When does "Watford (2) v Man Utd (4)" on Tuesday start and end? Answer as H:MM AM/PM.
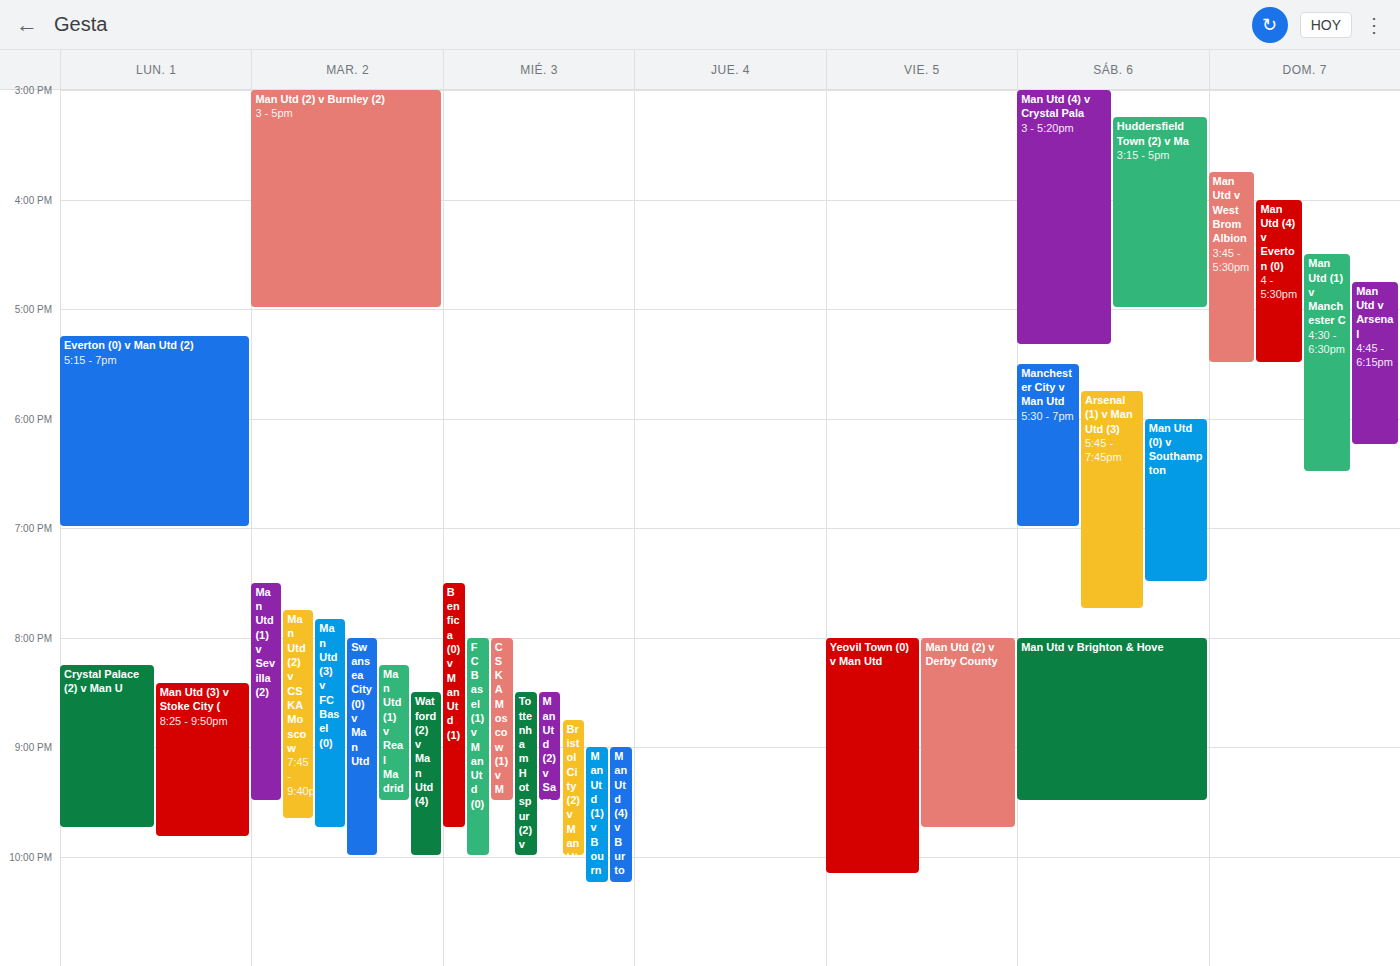
8:30 PM to 10:00 PM